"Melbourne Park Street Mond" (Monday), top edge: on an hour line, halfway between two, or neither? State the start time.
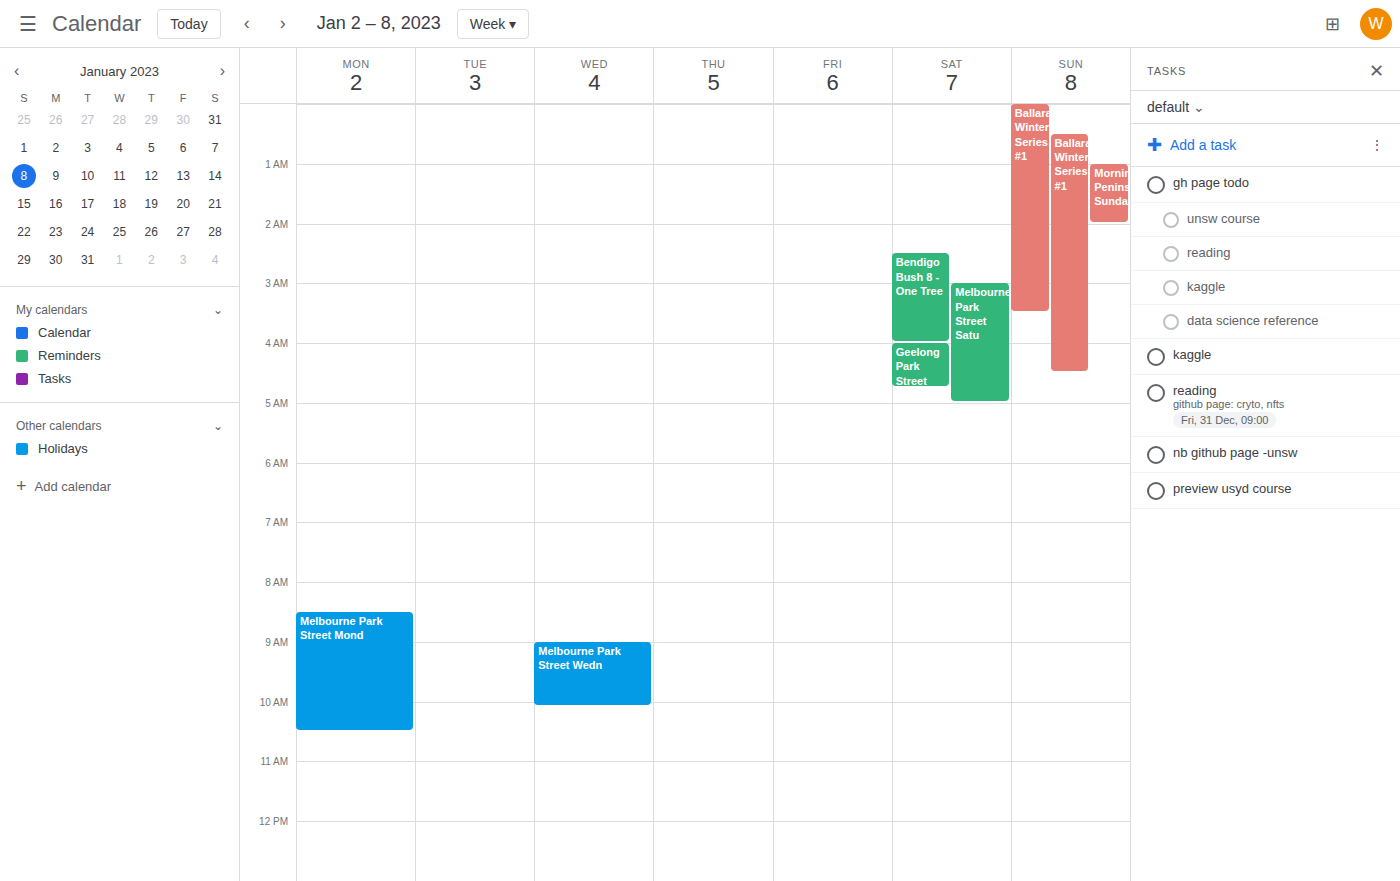
8:30 AM -- halfway between the 8 AM and 9 AM lines.